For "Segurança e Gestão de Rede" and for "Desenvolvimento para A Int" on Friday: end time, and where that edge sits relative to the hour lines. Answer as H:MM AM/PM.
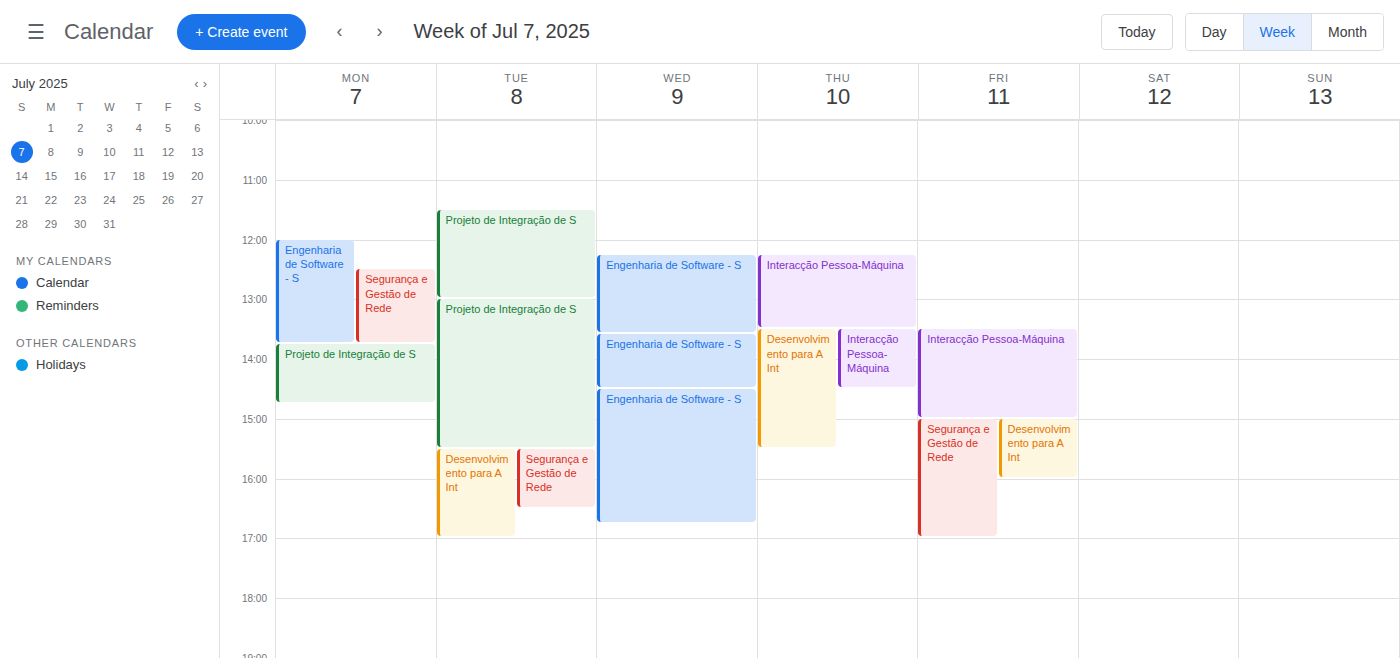
"Segurança e Gestão de Rede": 5:00 PM, exactly on the 5 PM line. "Desenvolvimento para A Int": 4:00 PM, exactly on the 4 PM line.